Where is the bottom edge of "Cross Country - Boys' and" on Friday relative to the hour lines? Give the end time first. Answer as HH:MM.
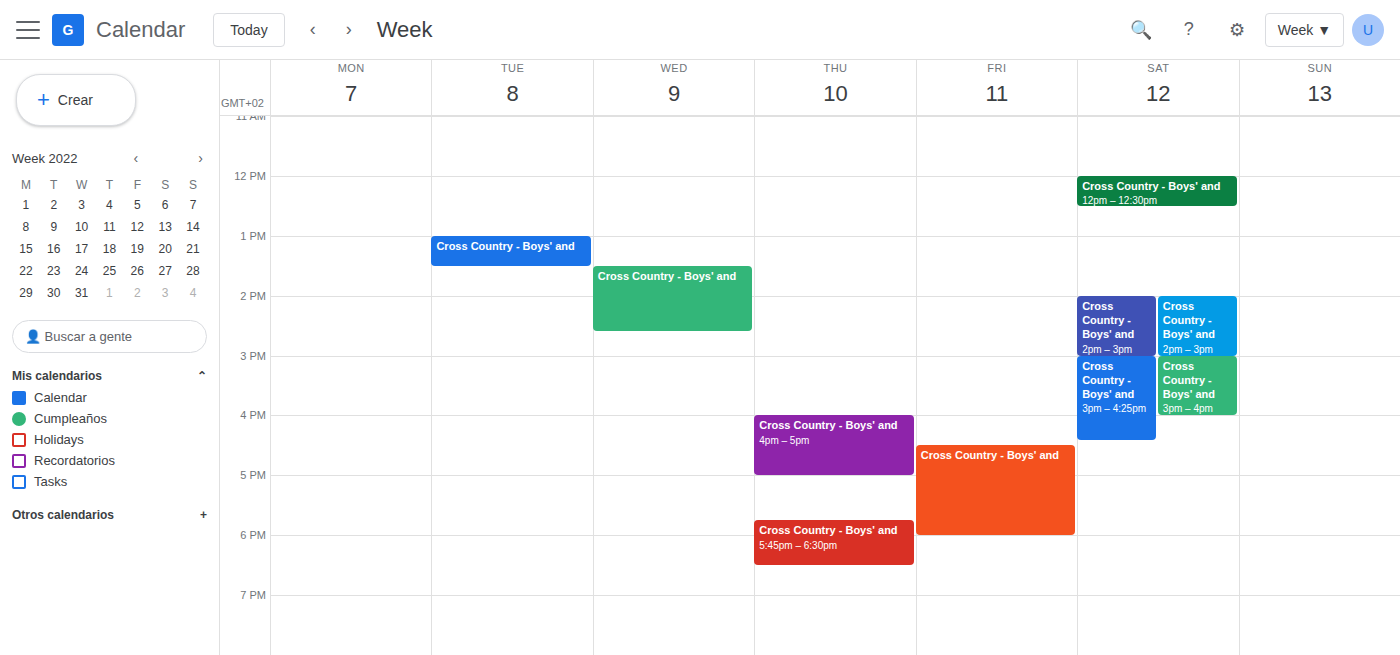
18:00 -- exactly on the 18:00 line.